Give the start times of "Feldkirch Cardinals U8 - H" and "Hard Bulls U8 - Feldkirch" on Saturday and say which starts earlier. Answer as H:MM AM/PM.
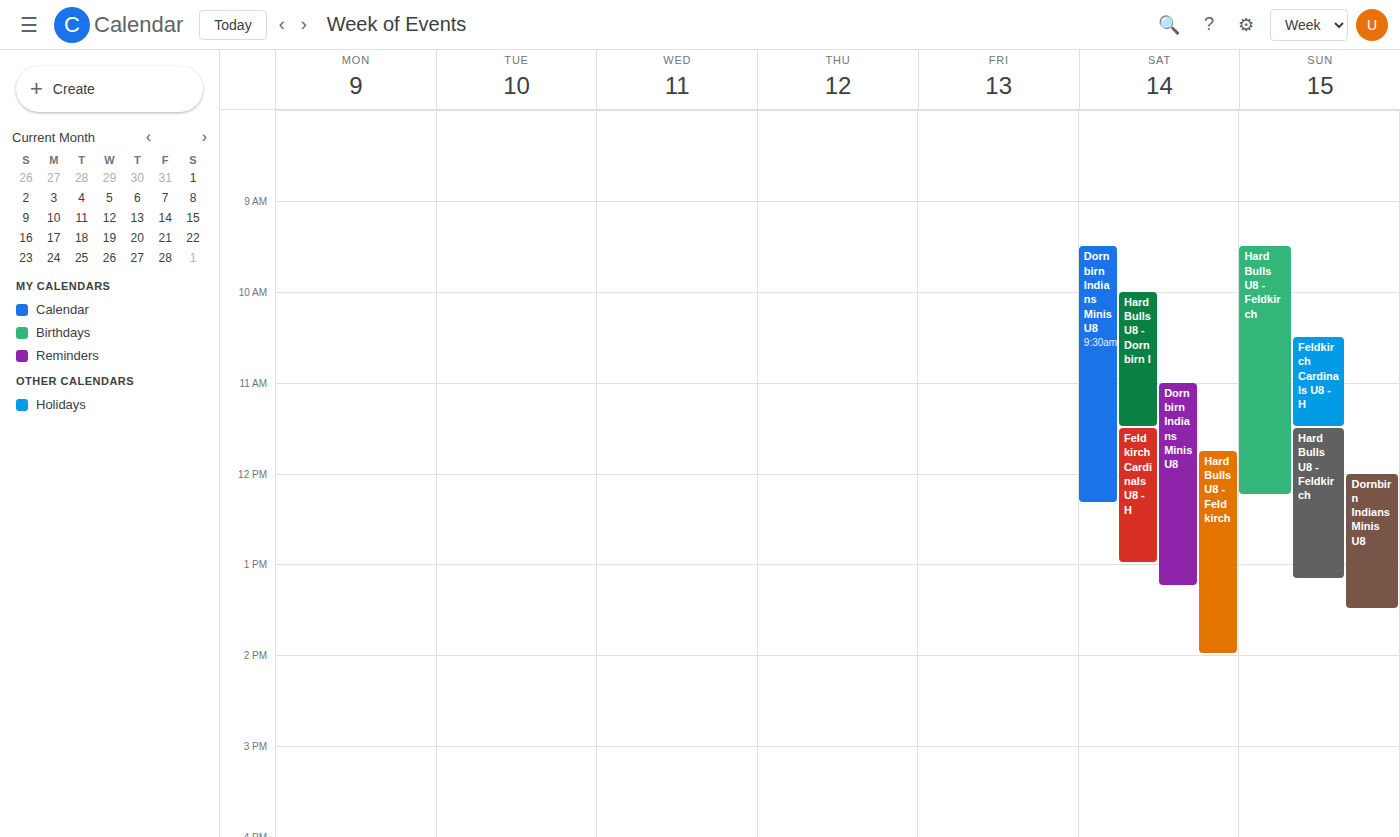
"Feldkirch Cardinals U8 - H" 11:30 AM; "Hard Bulls U8 - Feldkirch" 11:45 AM.